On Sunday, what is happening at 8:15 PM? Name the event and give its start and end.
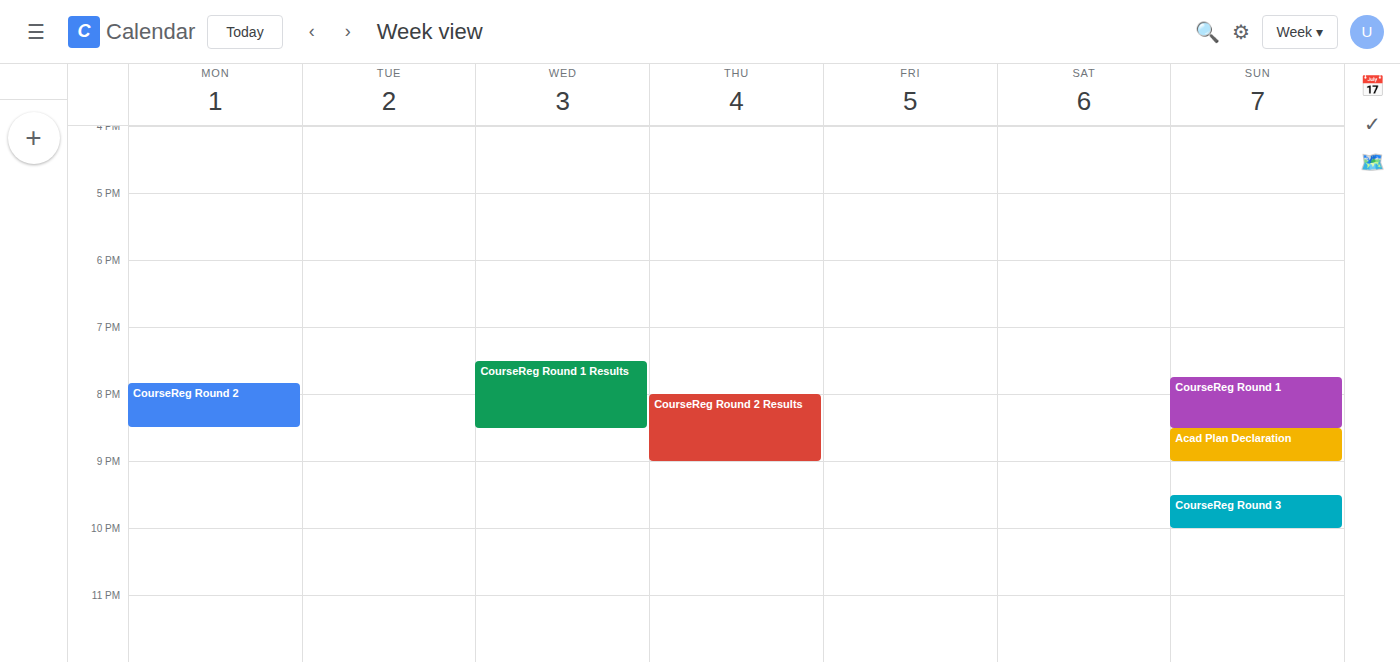
"CourseReg Round 1", 7:45 PM to 8:30 PM